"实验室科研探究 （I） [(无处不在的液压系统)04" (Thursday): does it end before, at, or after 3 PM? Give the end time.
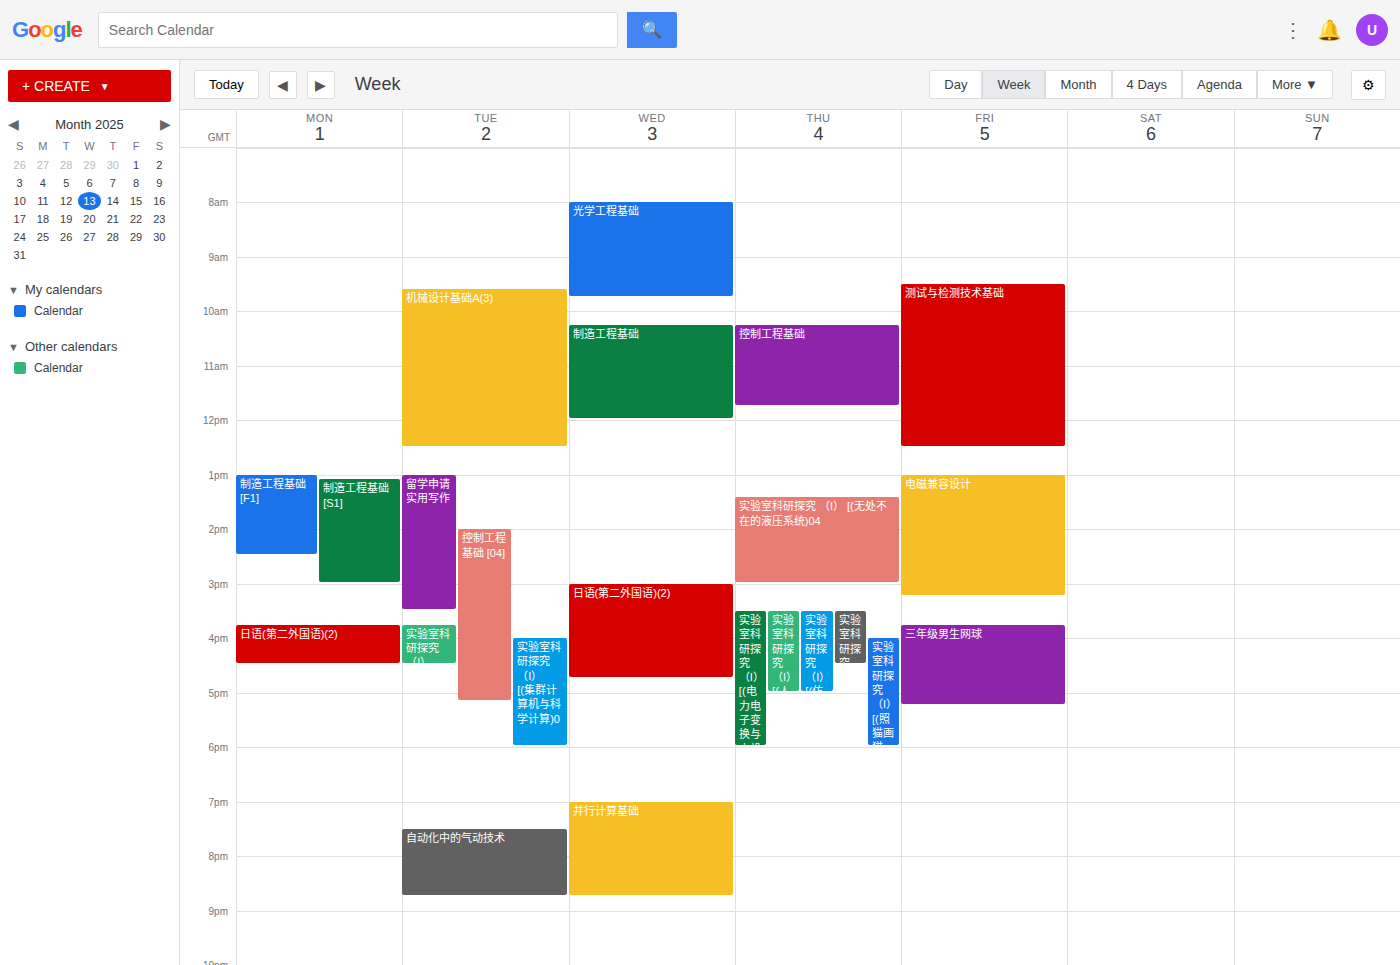
3:00 PM -- exactly at 3 PM, on the 3 PM line.